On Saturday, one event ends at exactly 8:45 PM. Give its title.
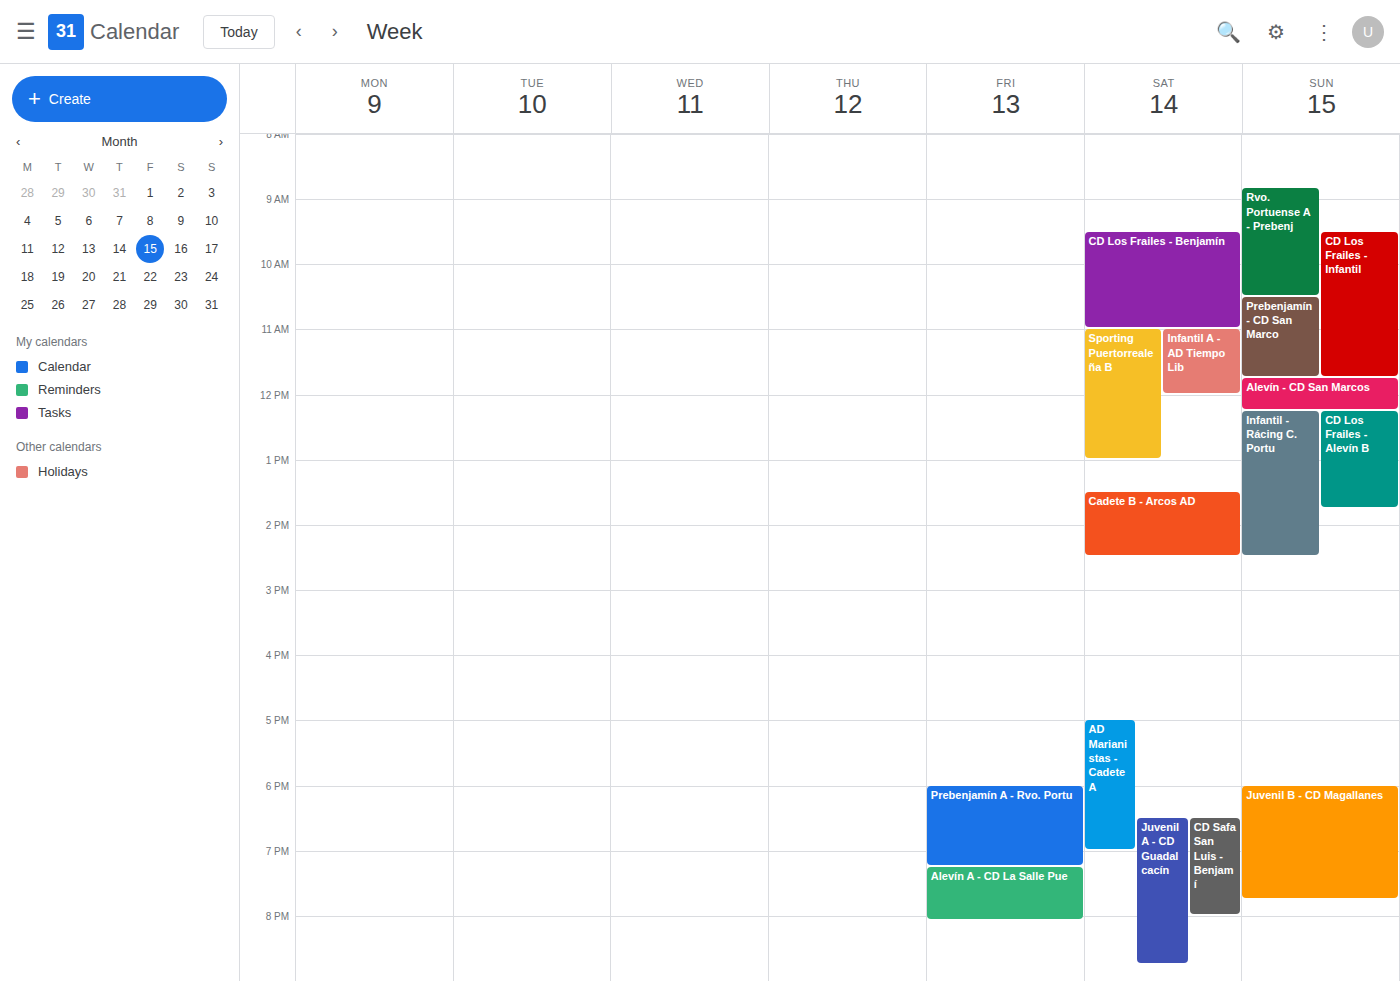
"Juvenil A - CD Guadalcacín"